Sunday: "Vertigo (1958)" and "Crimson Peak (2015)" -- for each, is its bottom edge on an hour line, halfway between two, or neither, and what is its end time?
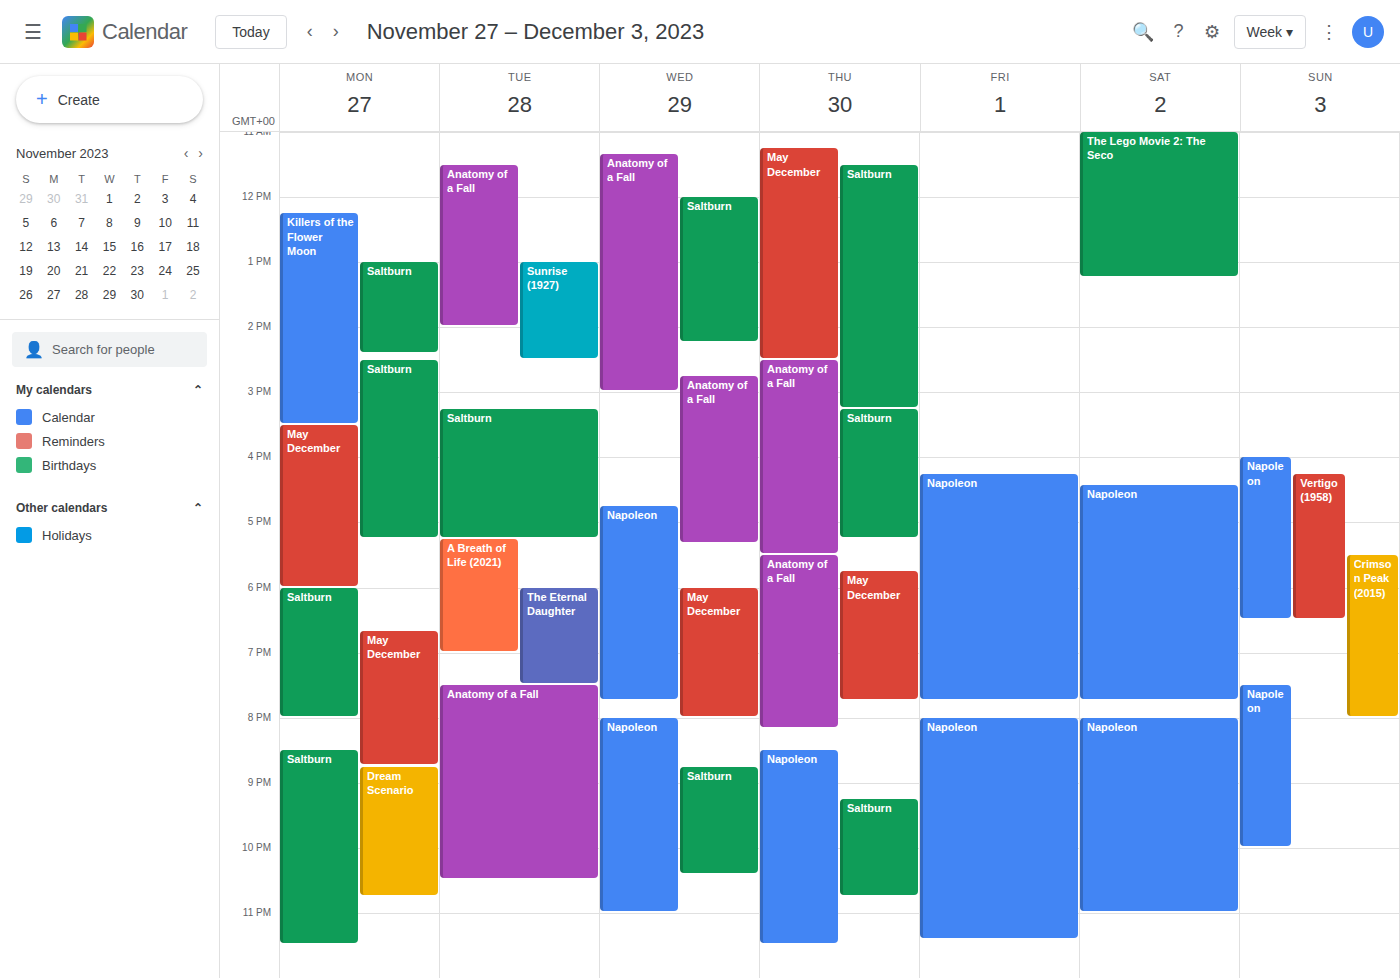
"Vertigo (1958)": 18:30, halfway between the 18:00 and 19:00 lines. "Crimson Peak (2015)": 20:00, exactly on the 20:00 line.